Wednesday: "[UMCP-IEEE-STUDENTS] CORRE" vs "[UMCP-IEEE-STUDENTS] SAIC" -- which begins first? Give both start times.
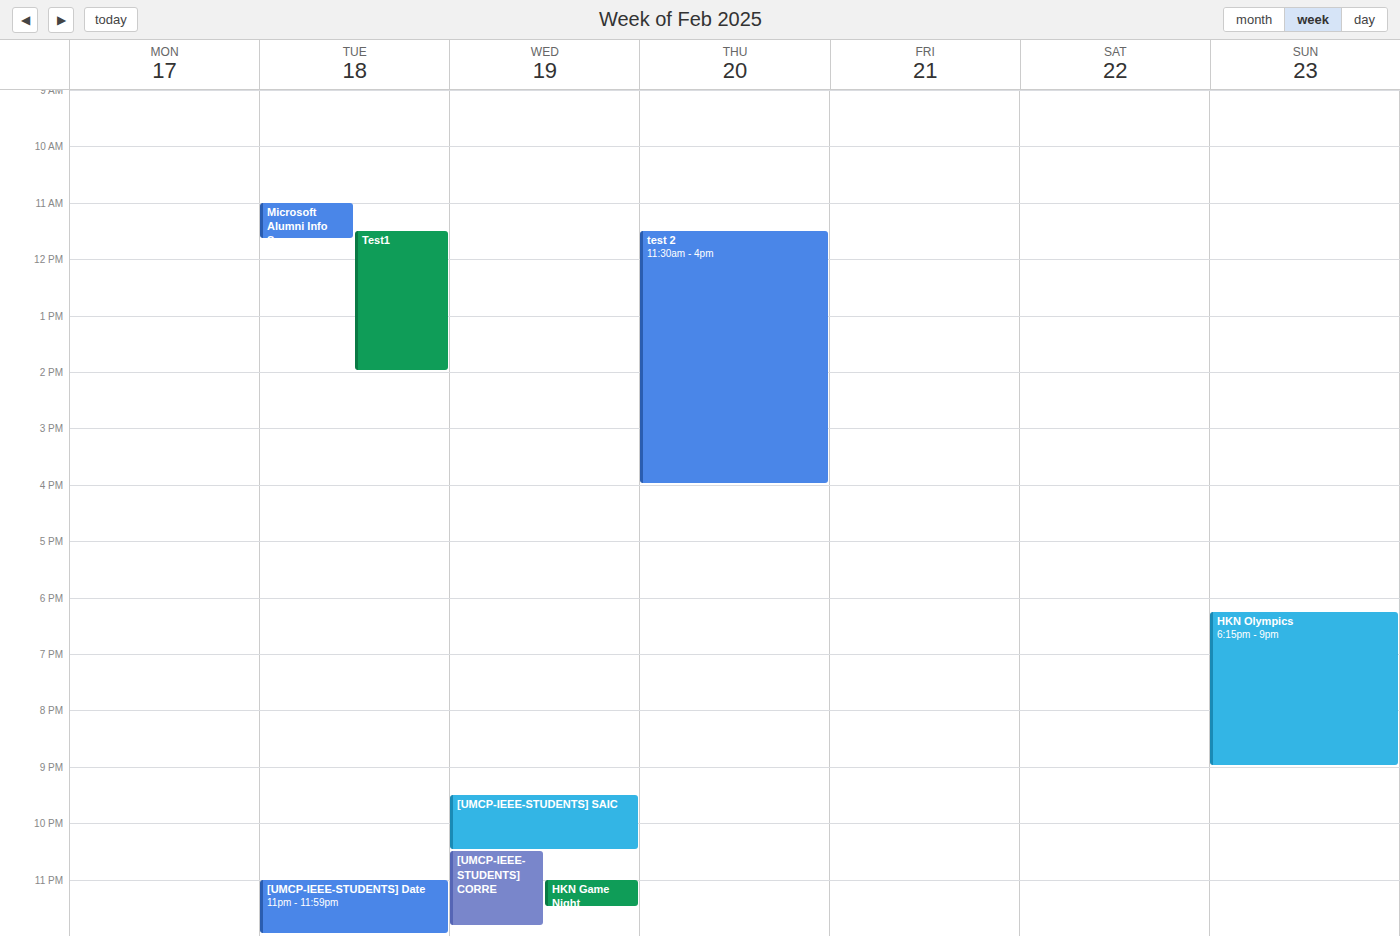
"[UMCP-IEEE-STUDENTS] SAIC" 9:30 PM; "[UMCP-IEEE-STUDENTS] CORRE" 10:30 PM.